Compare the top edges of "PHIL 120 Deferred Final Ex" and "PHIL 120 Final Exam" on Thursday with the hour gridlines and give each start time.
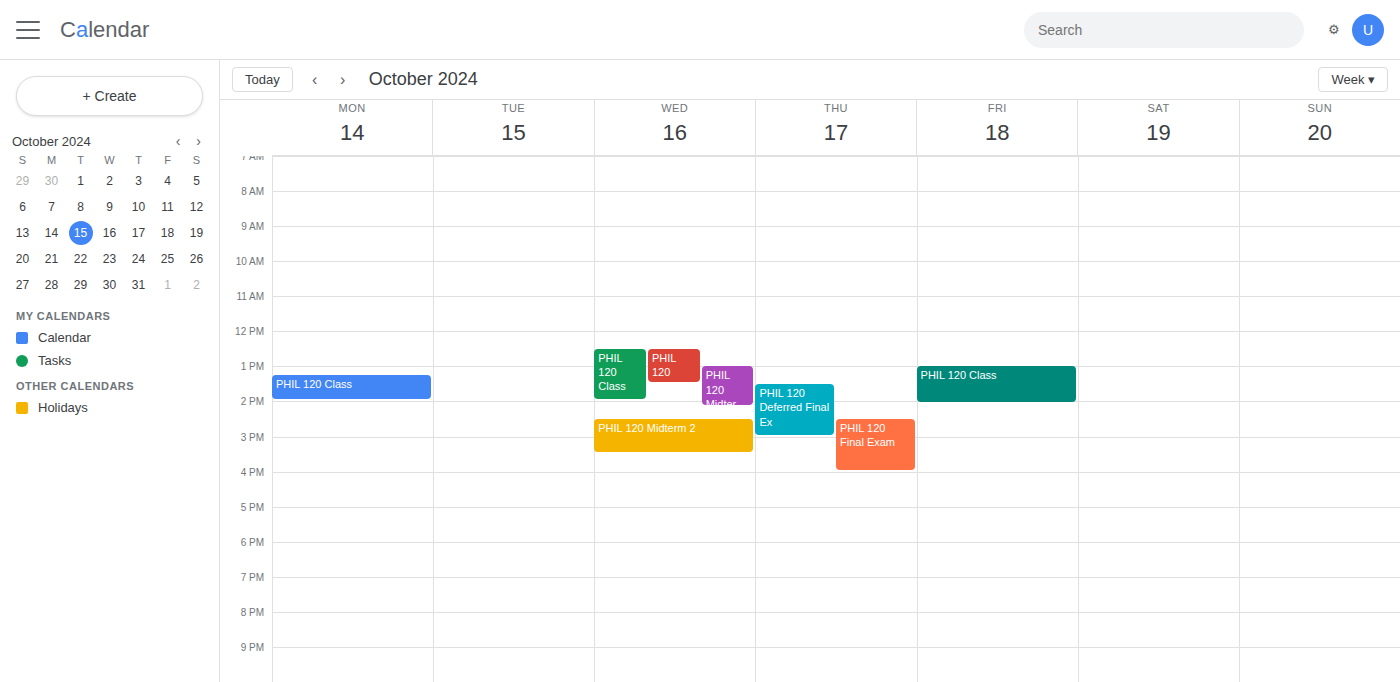
"PHIL 120 Deferred Final Ex": 1:30 PM, halfway between the 1 PM and 2 PM lines. "PHIL 120 Final Exam": 2:30 PM, halfway between the 2 PM and 3 PM lines.